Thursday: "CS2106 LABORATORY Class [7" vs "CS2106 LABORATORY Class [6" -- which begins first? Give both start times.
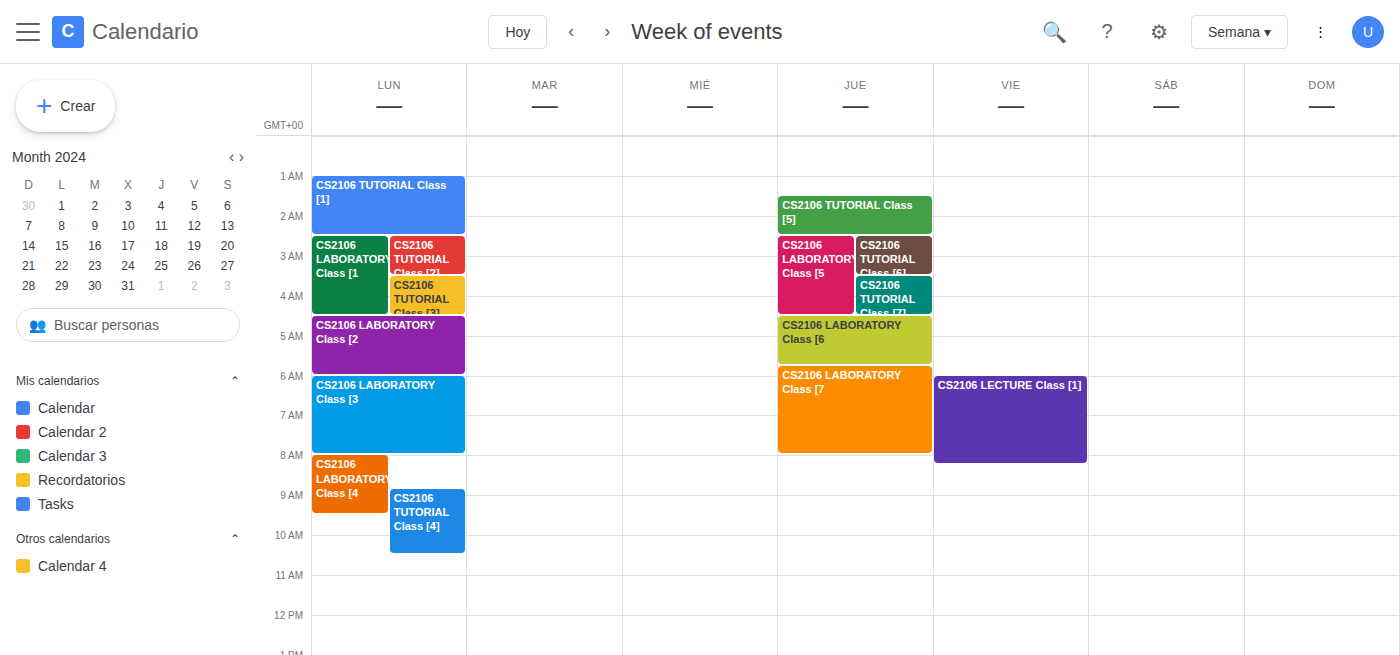
"CS2106 LABORATORY Class [6" 04:30; "CS2106 LABORATORY Class [7" 05:45.